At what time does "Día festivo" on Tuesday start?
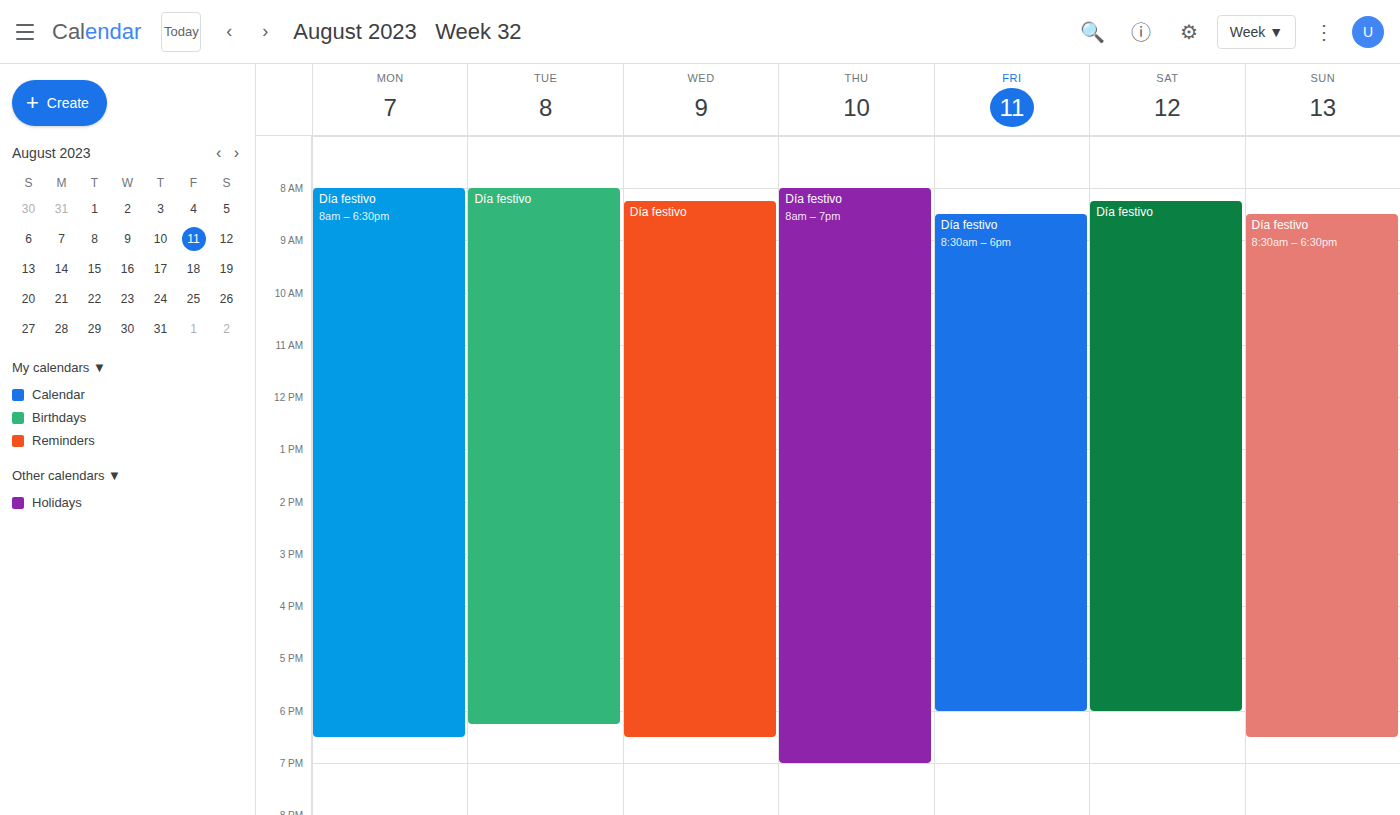
8:00 AM